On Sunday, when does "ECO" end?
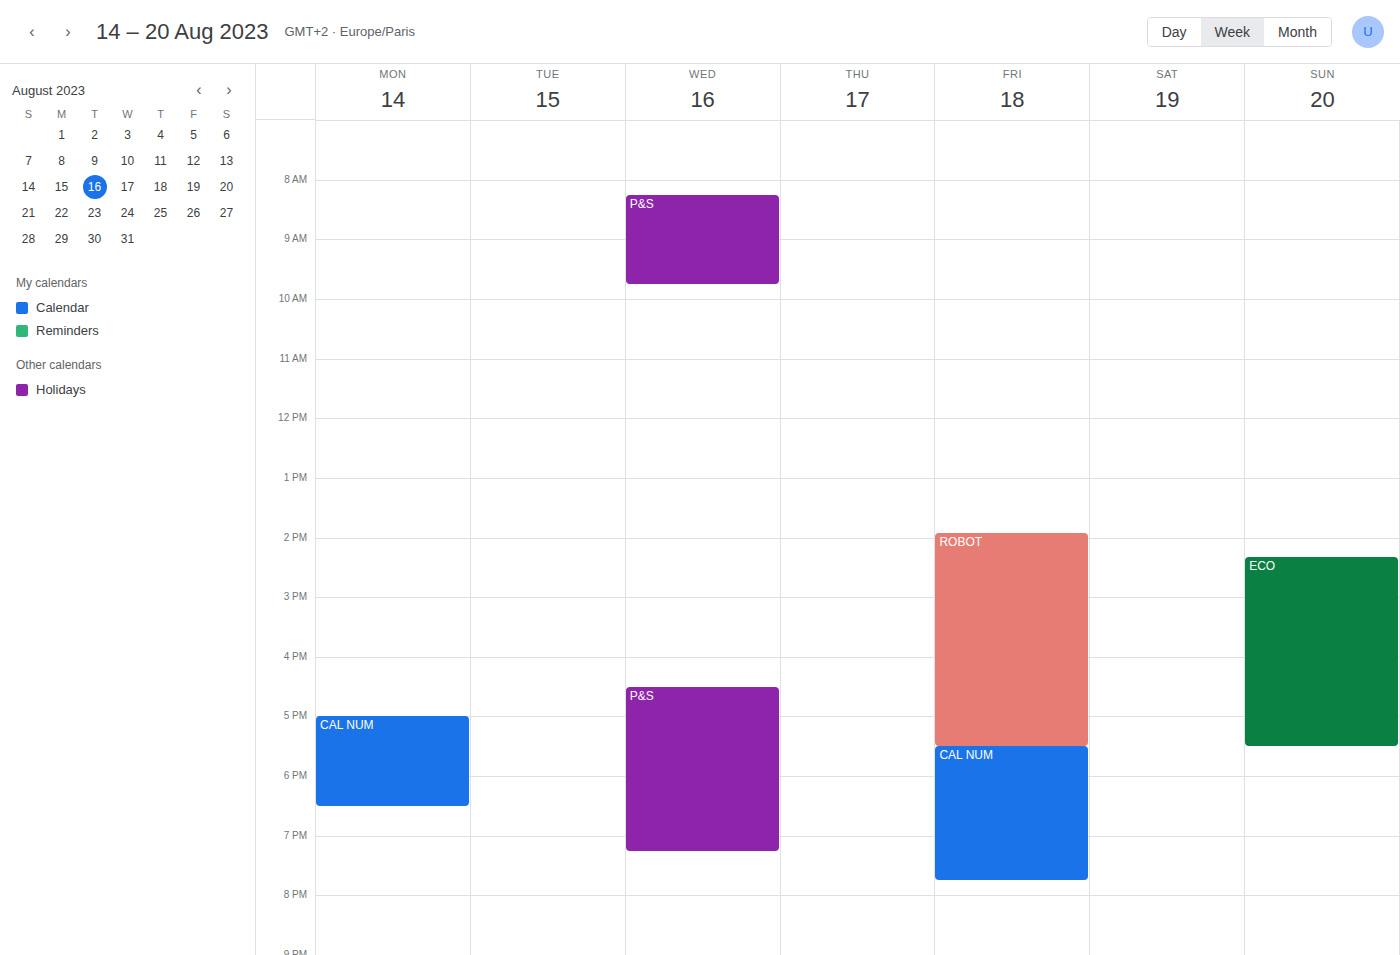
5:30 PM